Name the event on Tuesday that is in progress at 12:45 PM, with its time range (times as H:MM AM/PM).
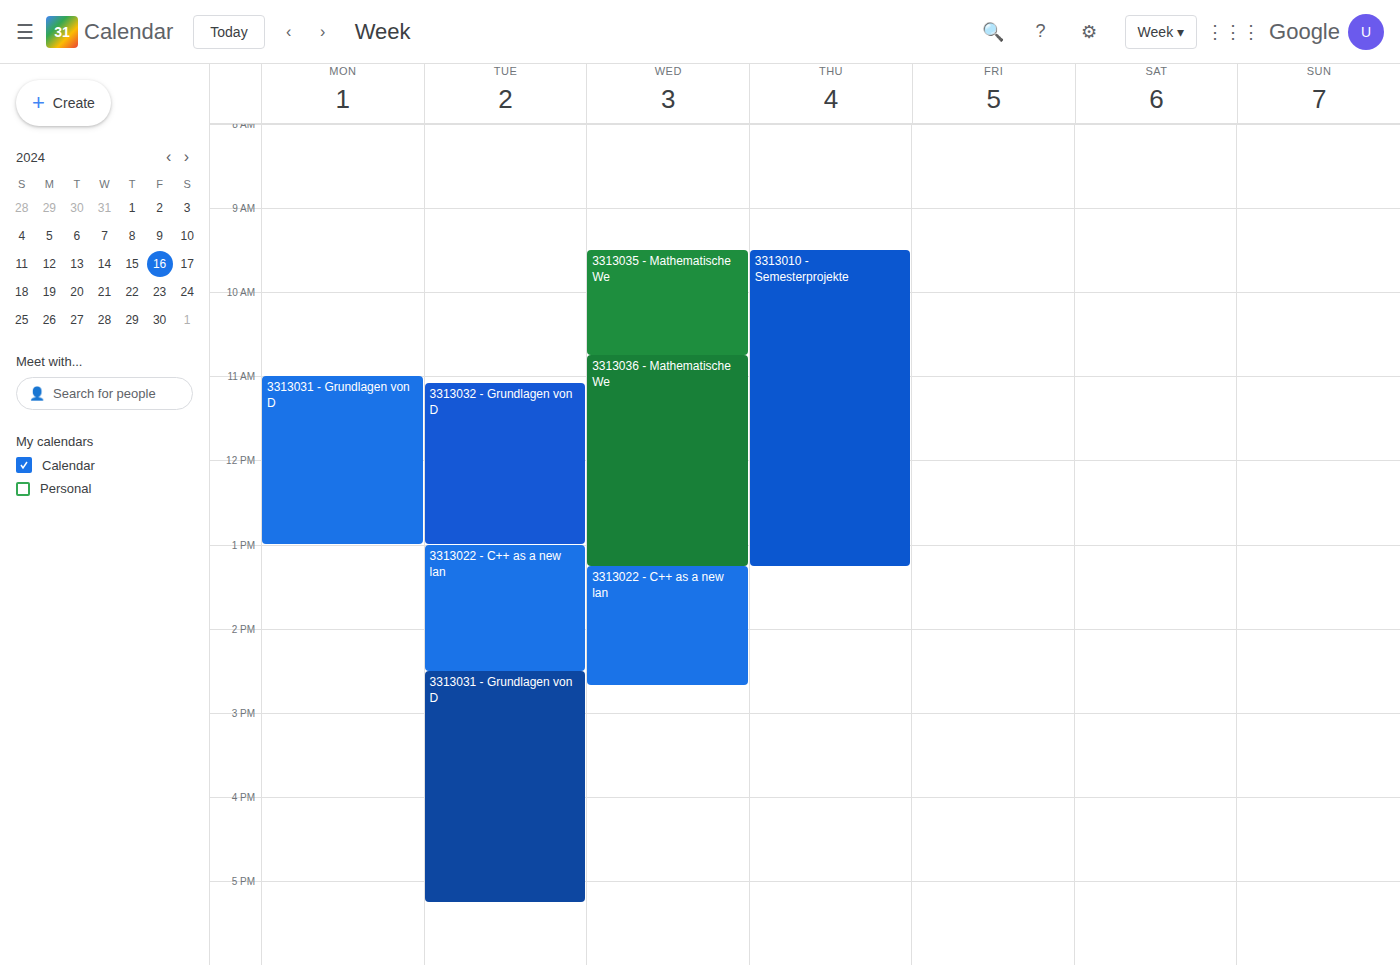
"3313032 - Grundlagen von D", 11:05 AM to 1:00 PM